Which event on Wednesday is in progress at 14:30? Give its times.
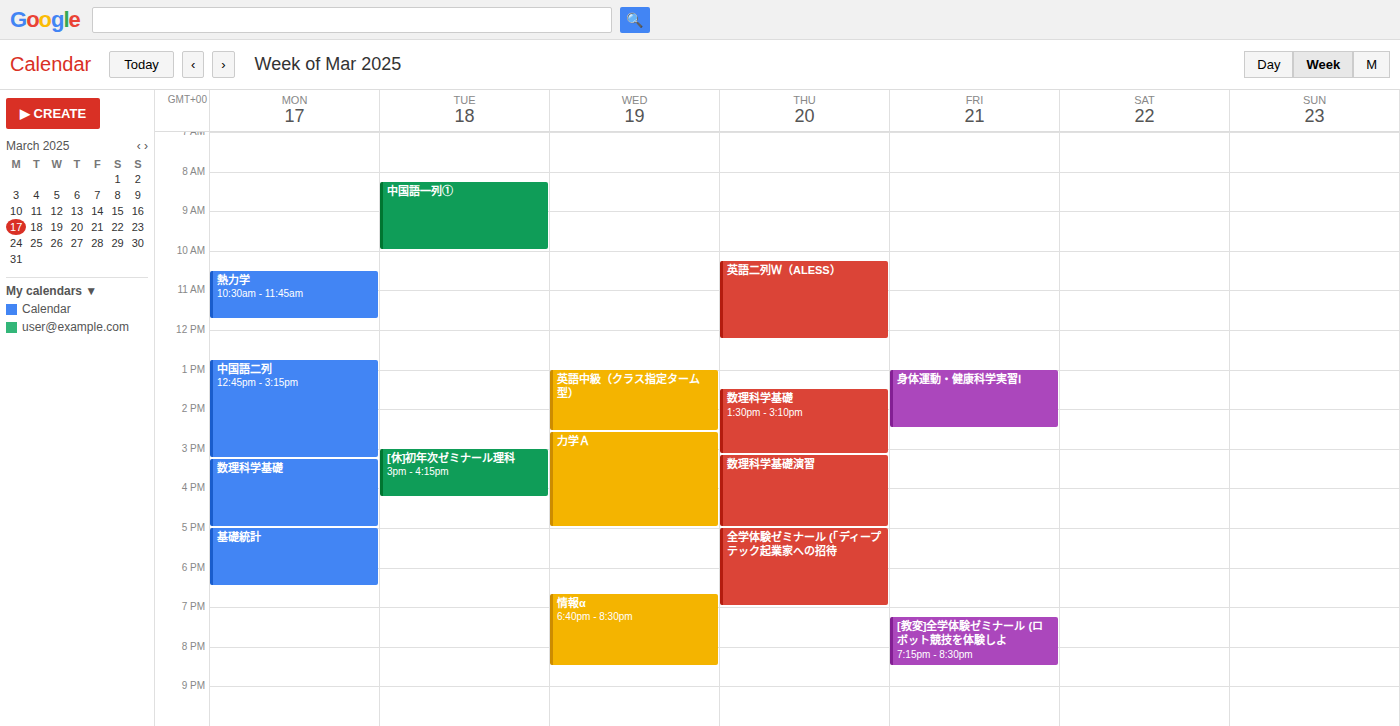
"英語中級（クラス指定ターム型）", 13:00 to 14:35